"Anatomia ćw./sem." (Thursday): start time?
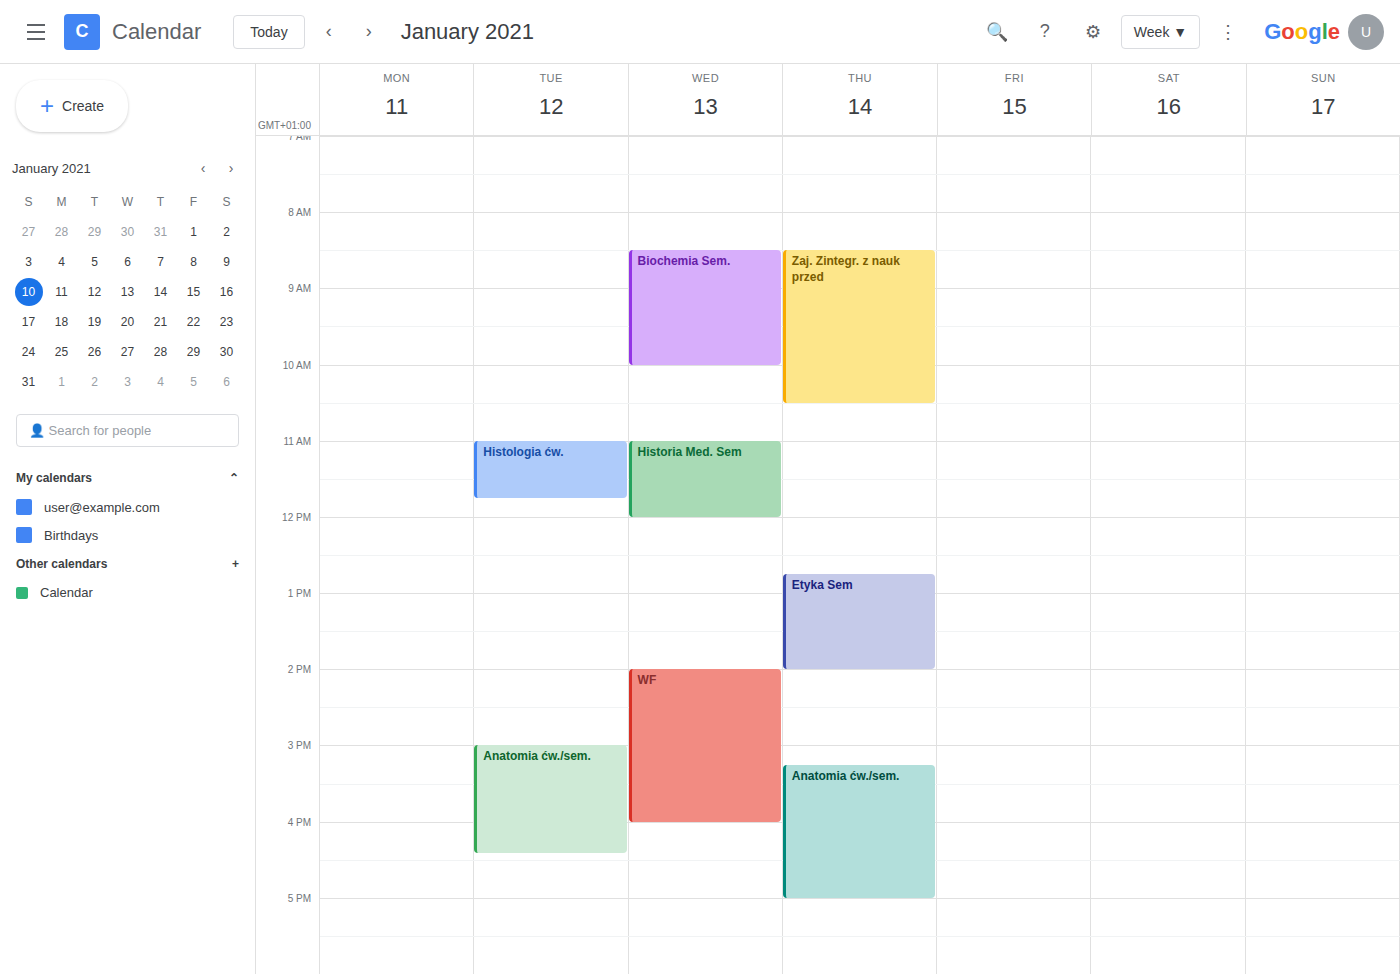
15:15